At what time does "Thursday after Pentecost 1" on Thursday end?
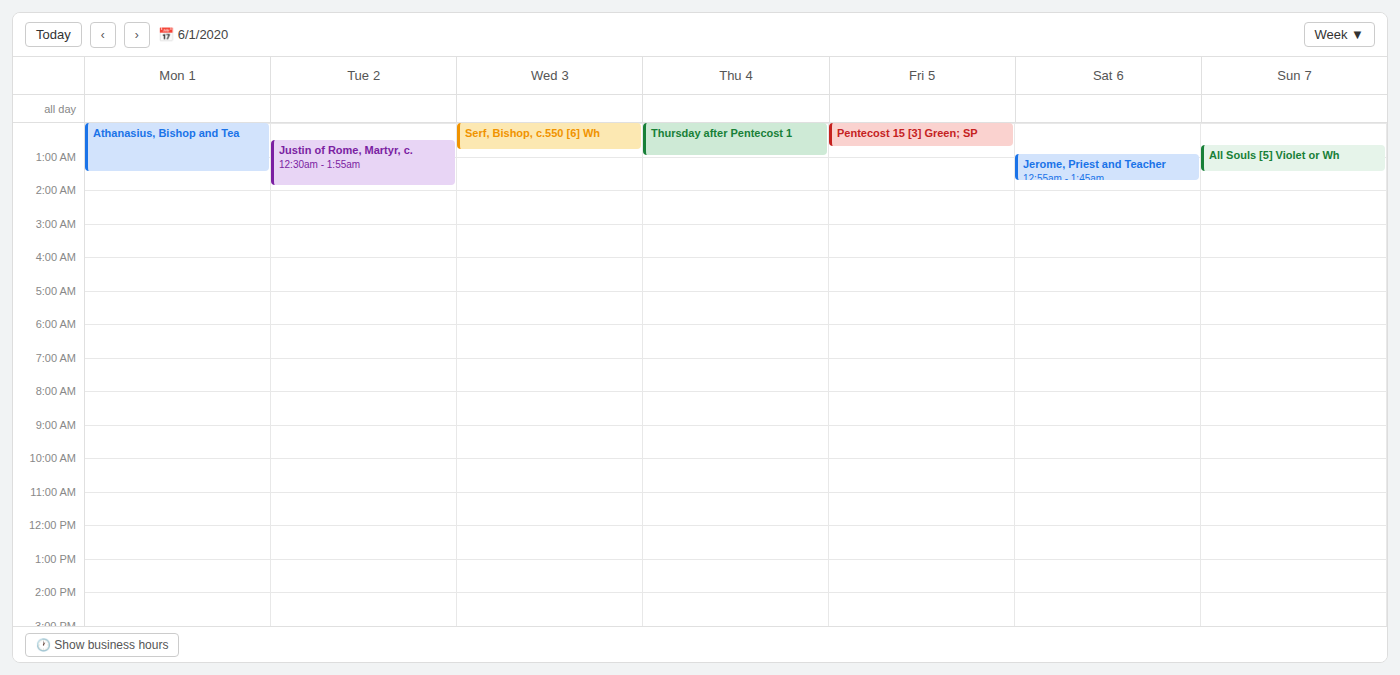
1:00 AM